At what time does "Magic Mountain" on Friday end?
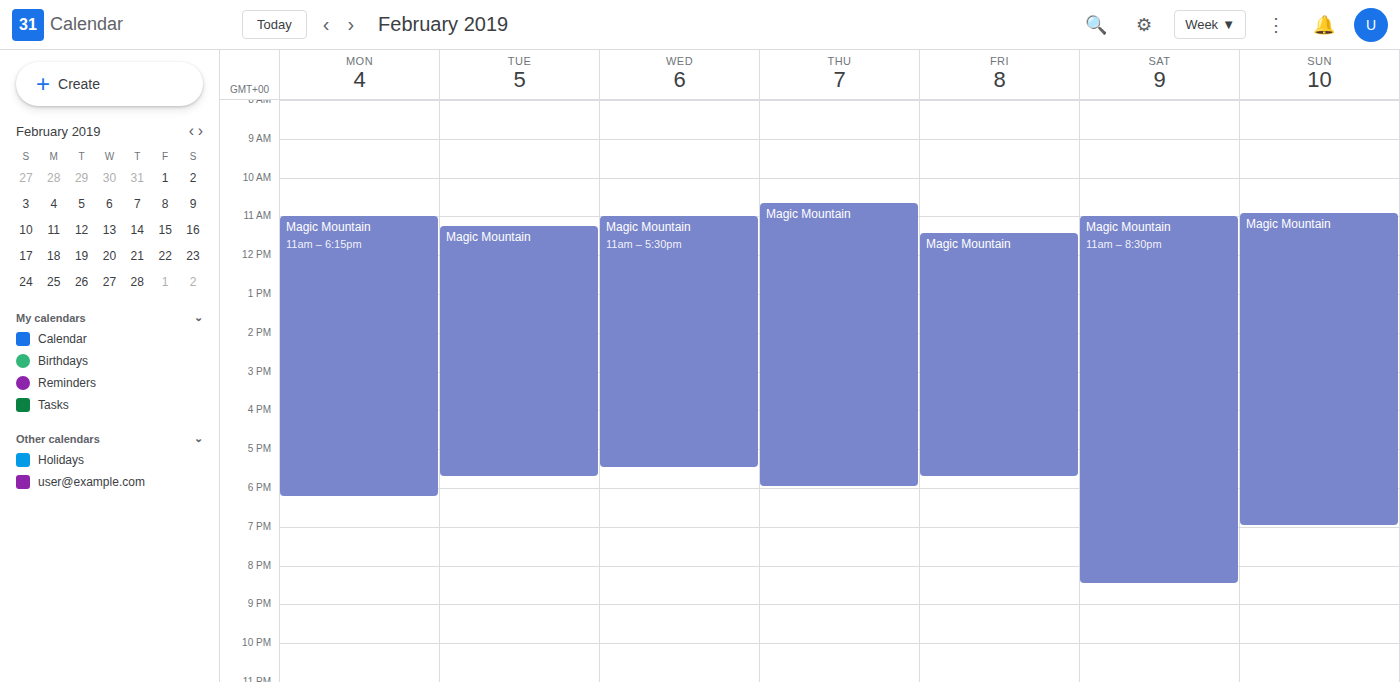
5:45 PM